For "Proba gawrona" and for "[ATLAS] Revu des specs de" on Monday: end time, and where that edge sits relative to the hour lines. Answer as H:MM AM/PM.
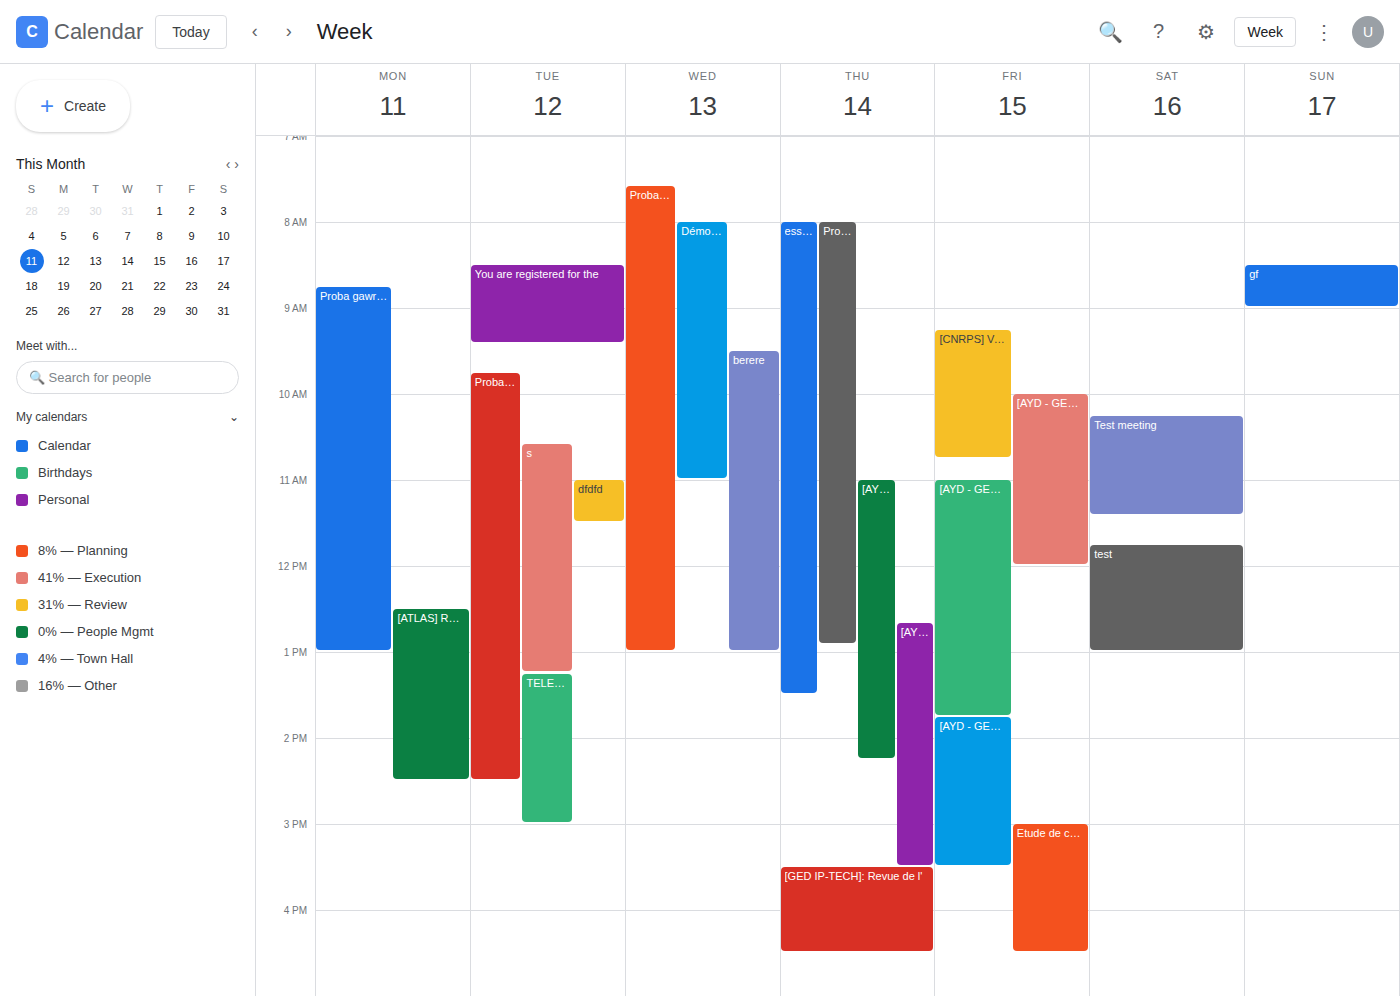
"Proba gawrona": 1:00 PM, exactly on the 1 PM line. "[ATLAS] Revu des specs de": 2:30 PM, halfway between the 2 PM and 3 PM lines.